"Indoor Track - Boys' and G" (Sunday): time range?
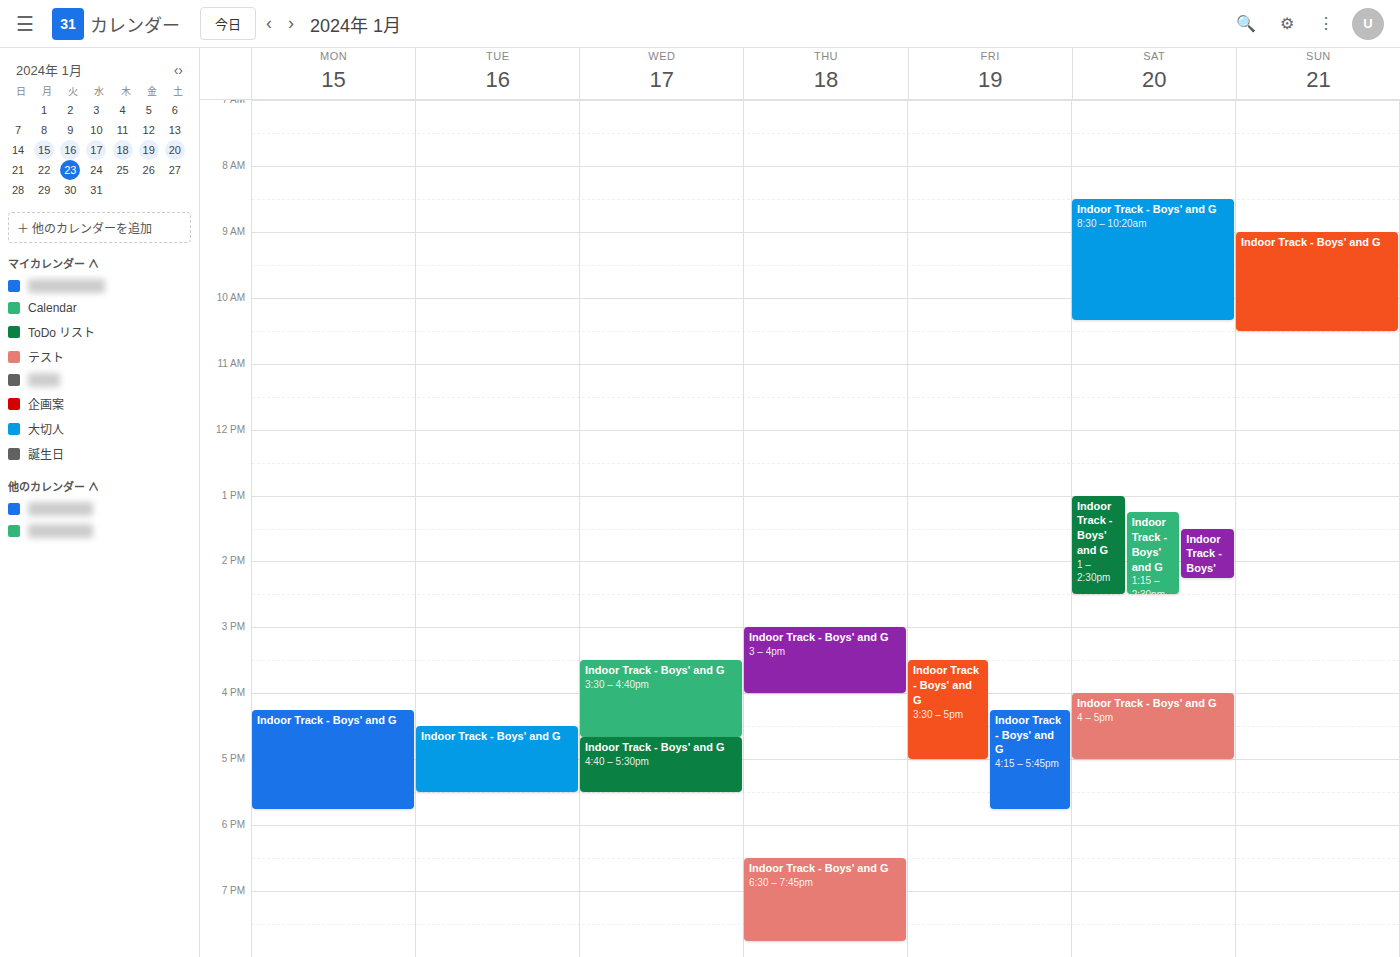
09:00 to 10:30